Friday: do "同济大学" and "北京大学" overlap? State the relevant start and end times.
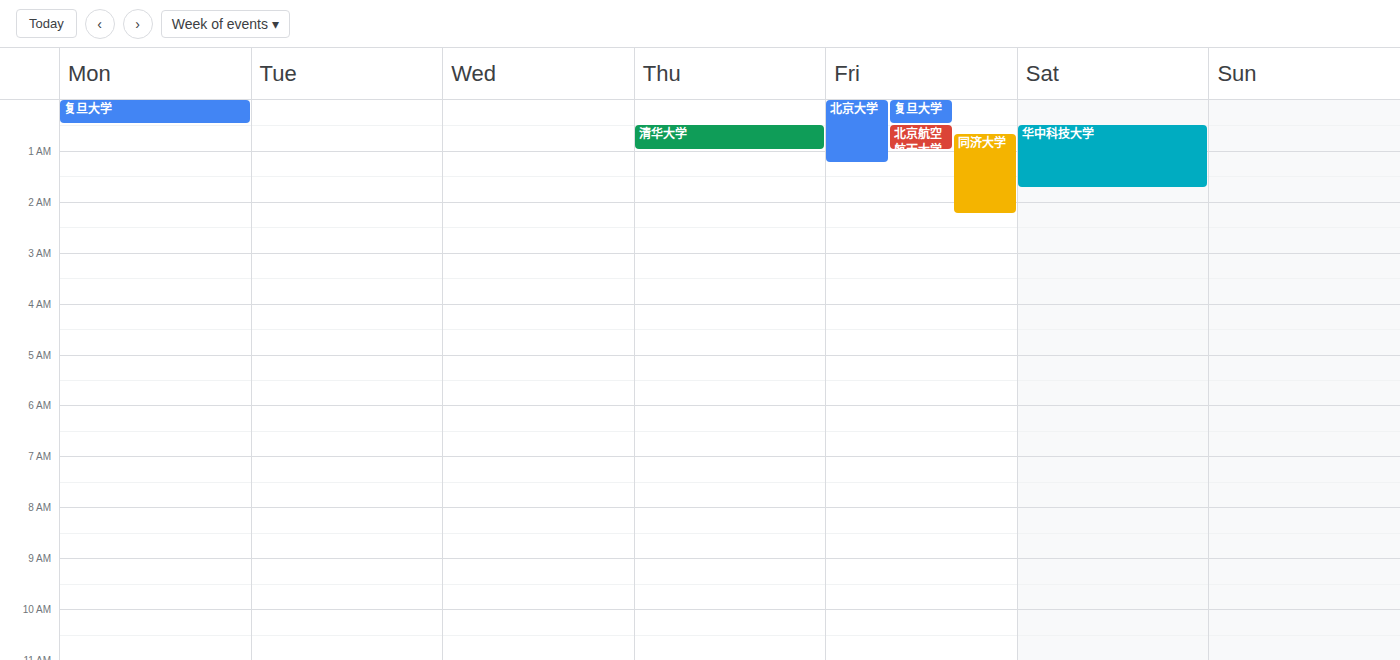
"同济大学" starts at 12:40 AM, before "北京大学" ends at 1:15 AM -- they overlap.